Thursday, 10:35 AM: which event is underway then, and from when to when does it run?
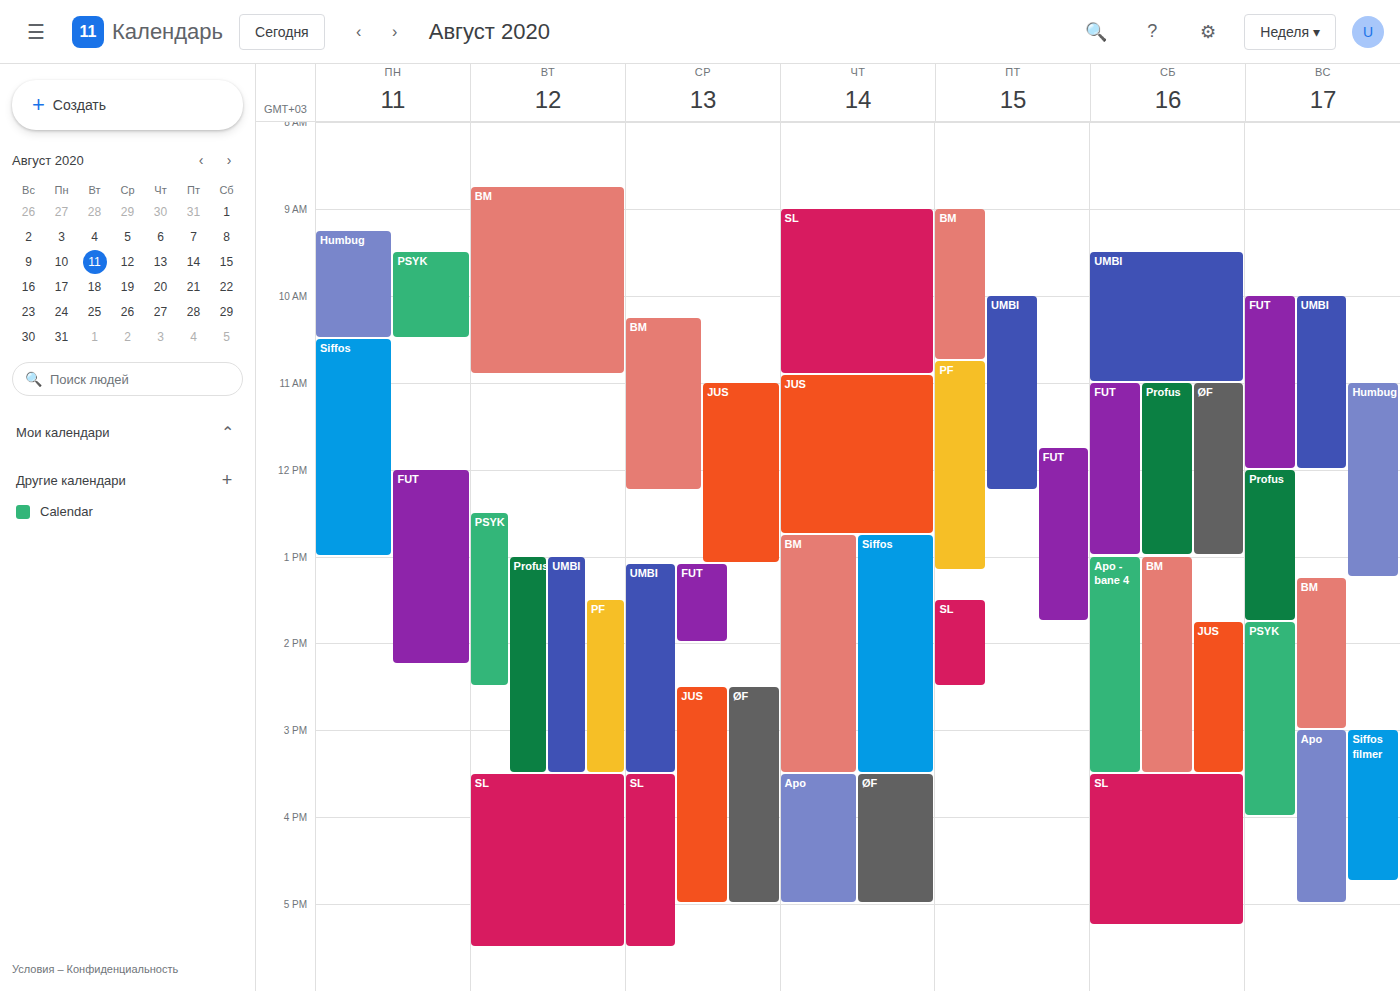
"SL", 9:00 AM to 10:55 AM